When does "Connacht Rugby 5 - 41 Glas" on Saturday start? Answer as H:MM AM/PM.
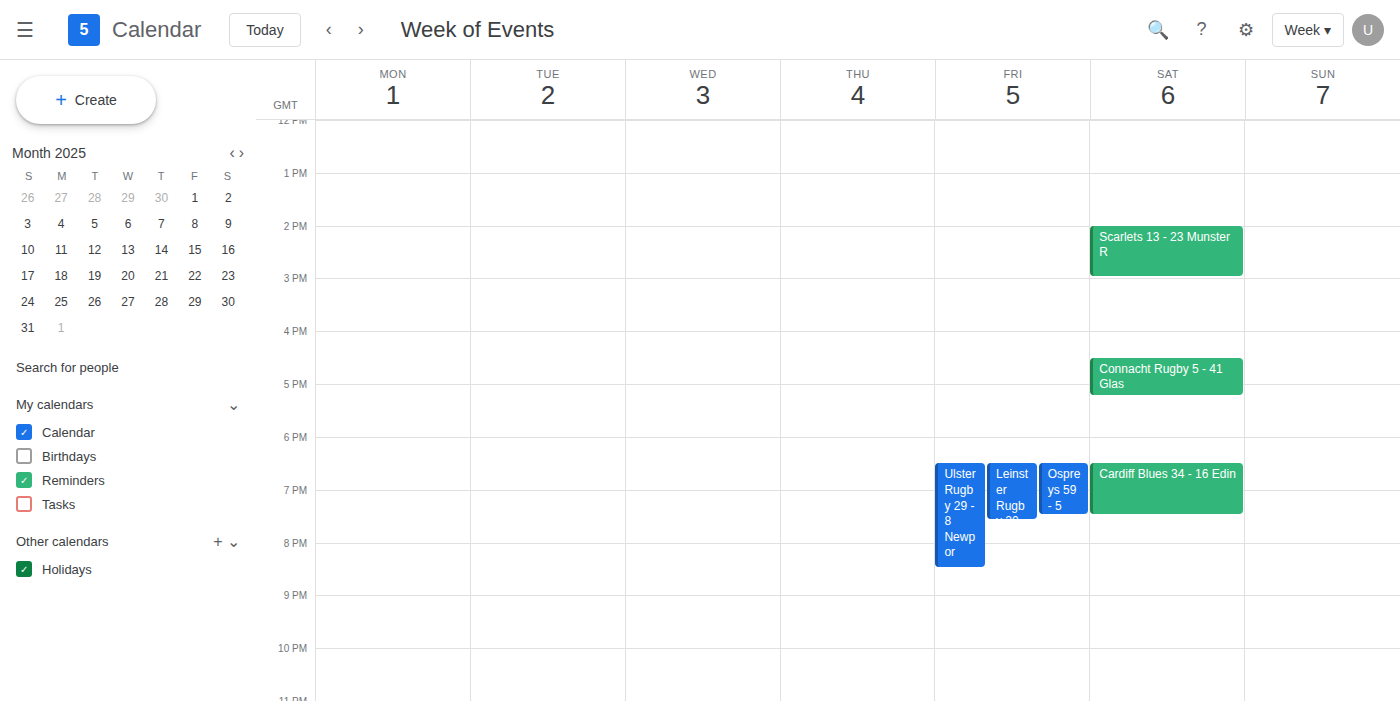
4:30 PM